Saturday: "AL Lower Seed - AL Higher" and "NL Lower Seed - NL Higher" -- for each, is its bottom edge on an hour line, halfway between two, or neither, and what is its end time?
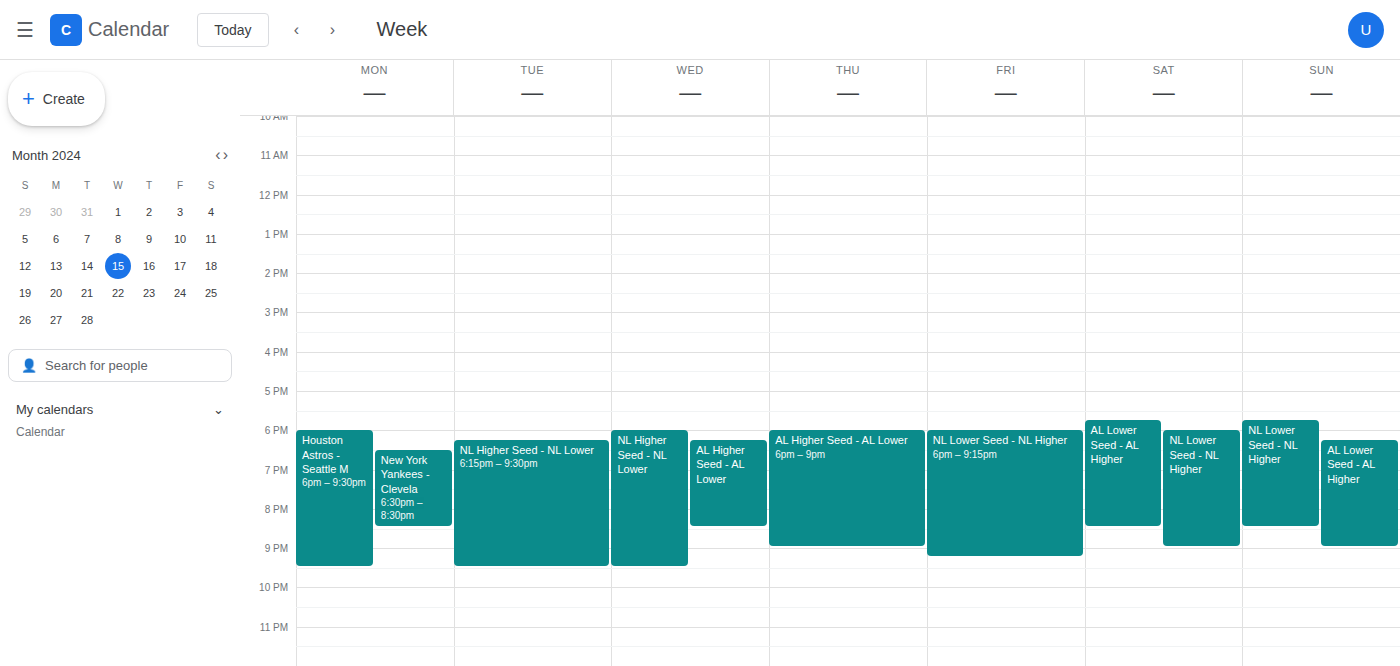
"AL Lower Seed - AL Higher": 8:30 PM, halfway between the 8 PM and 9 PM lines. "NL Lower Seed - NL Higher": 9:00 PM, exactly on the 9 PM line.